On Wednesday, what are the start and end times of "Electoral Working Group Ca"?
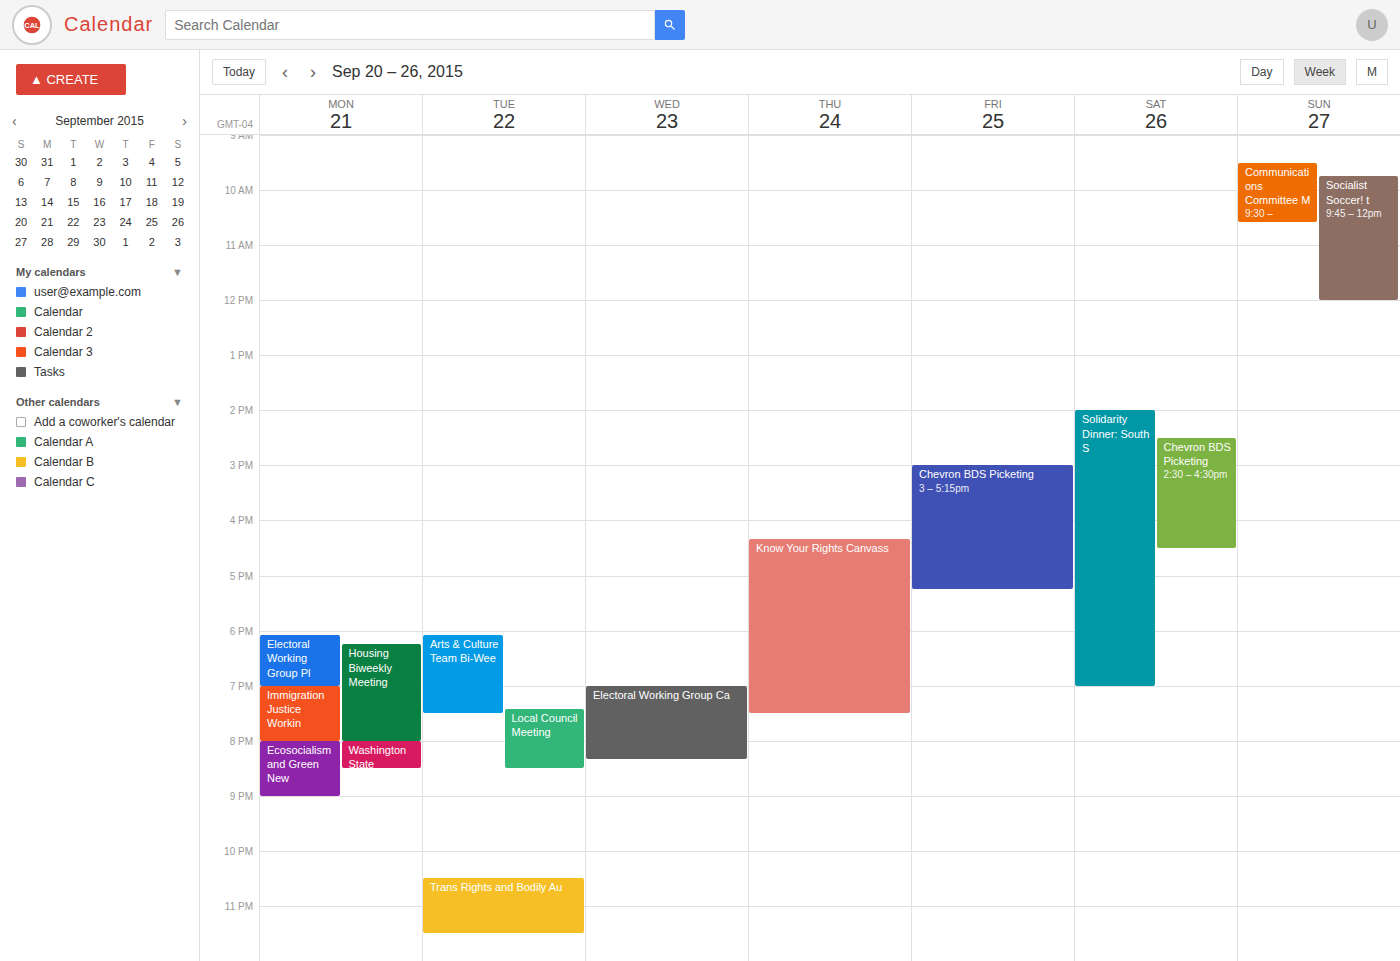
7:00 PM to 8:20 PM